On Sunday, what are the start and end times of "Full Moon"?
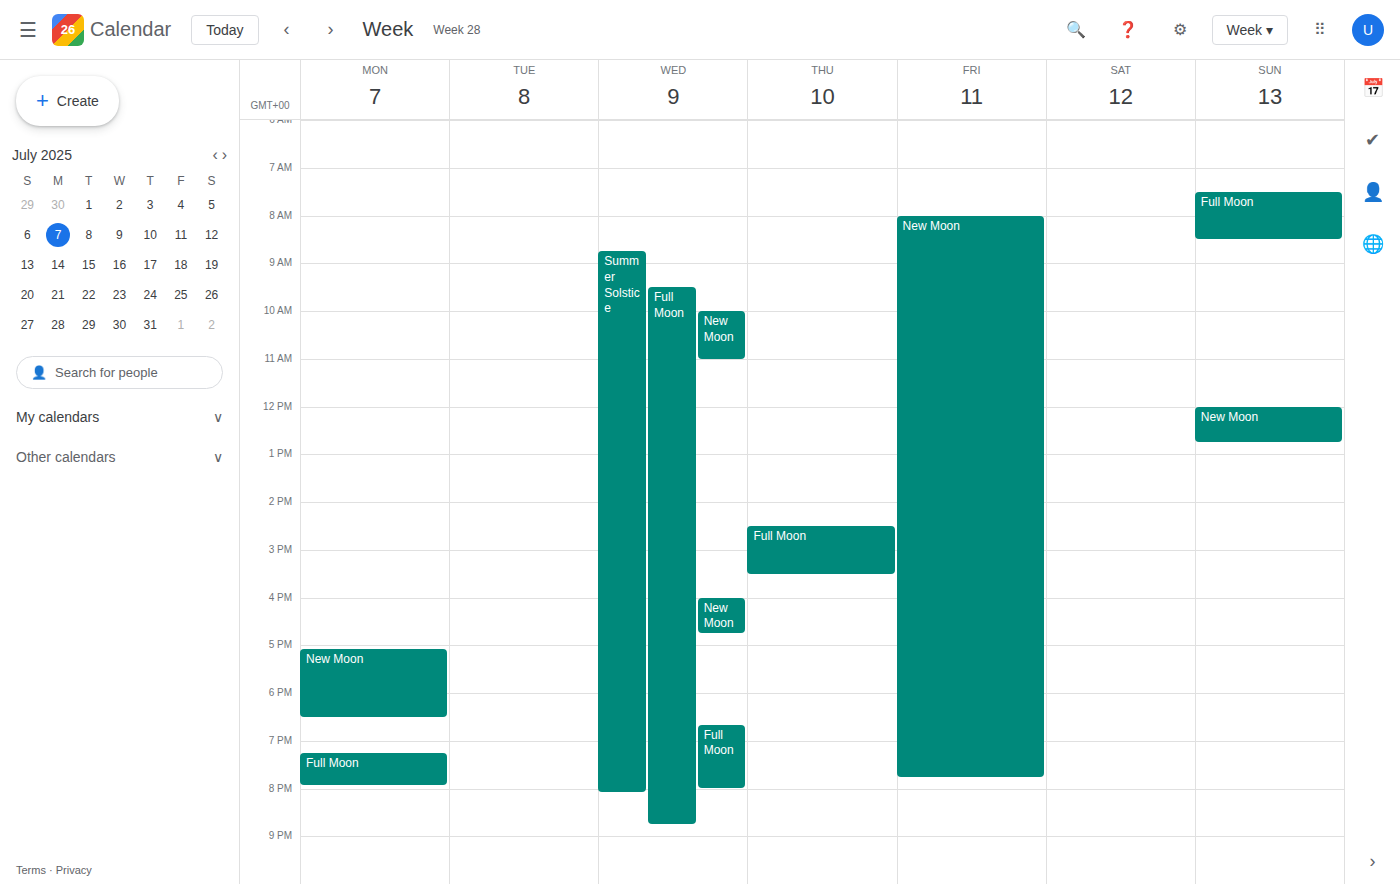
7:30 AM to 8:30 AM